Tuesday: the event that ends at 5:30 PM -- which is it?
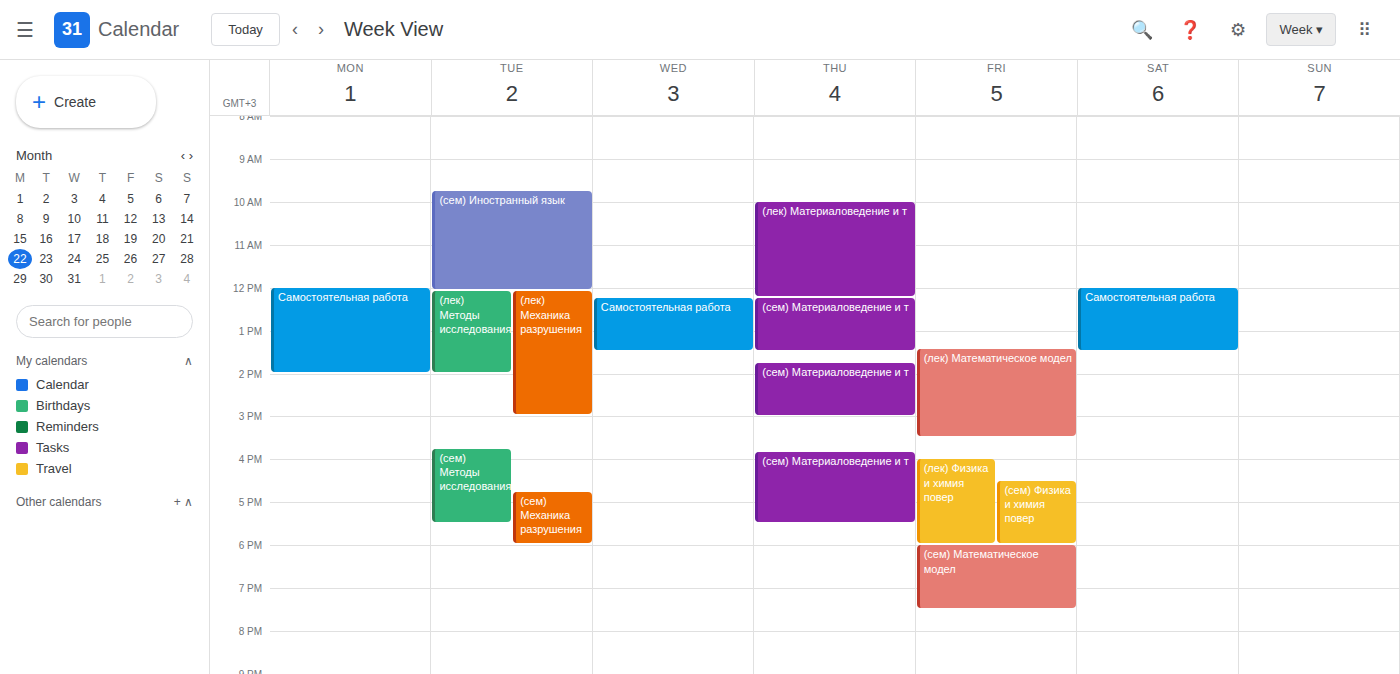
"(сем) Методы исследования"